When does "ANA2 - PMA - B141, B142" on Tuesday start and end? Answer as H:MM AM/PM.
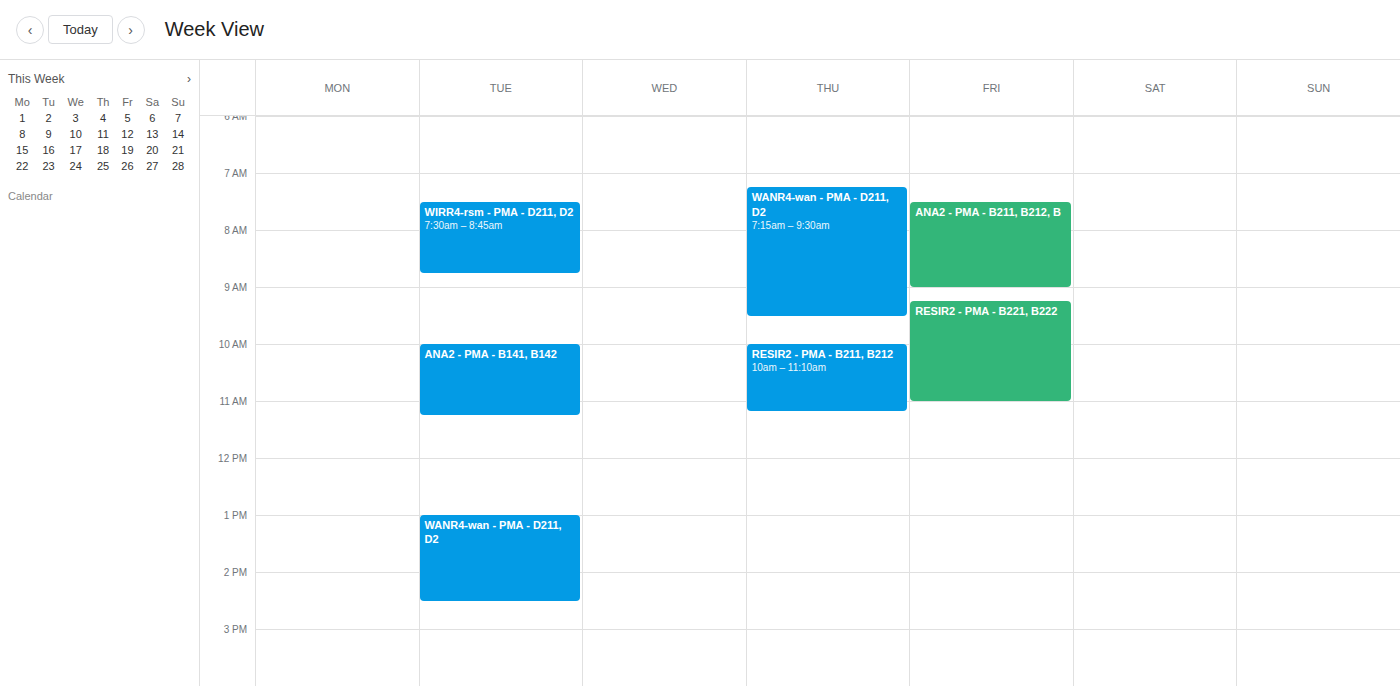
10:00 AM to 11:15 AM